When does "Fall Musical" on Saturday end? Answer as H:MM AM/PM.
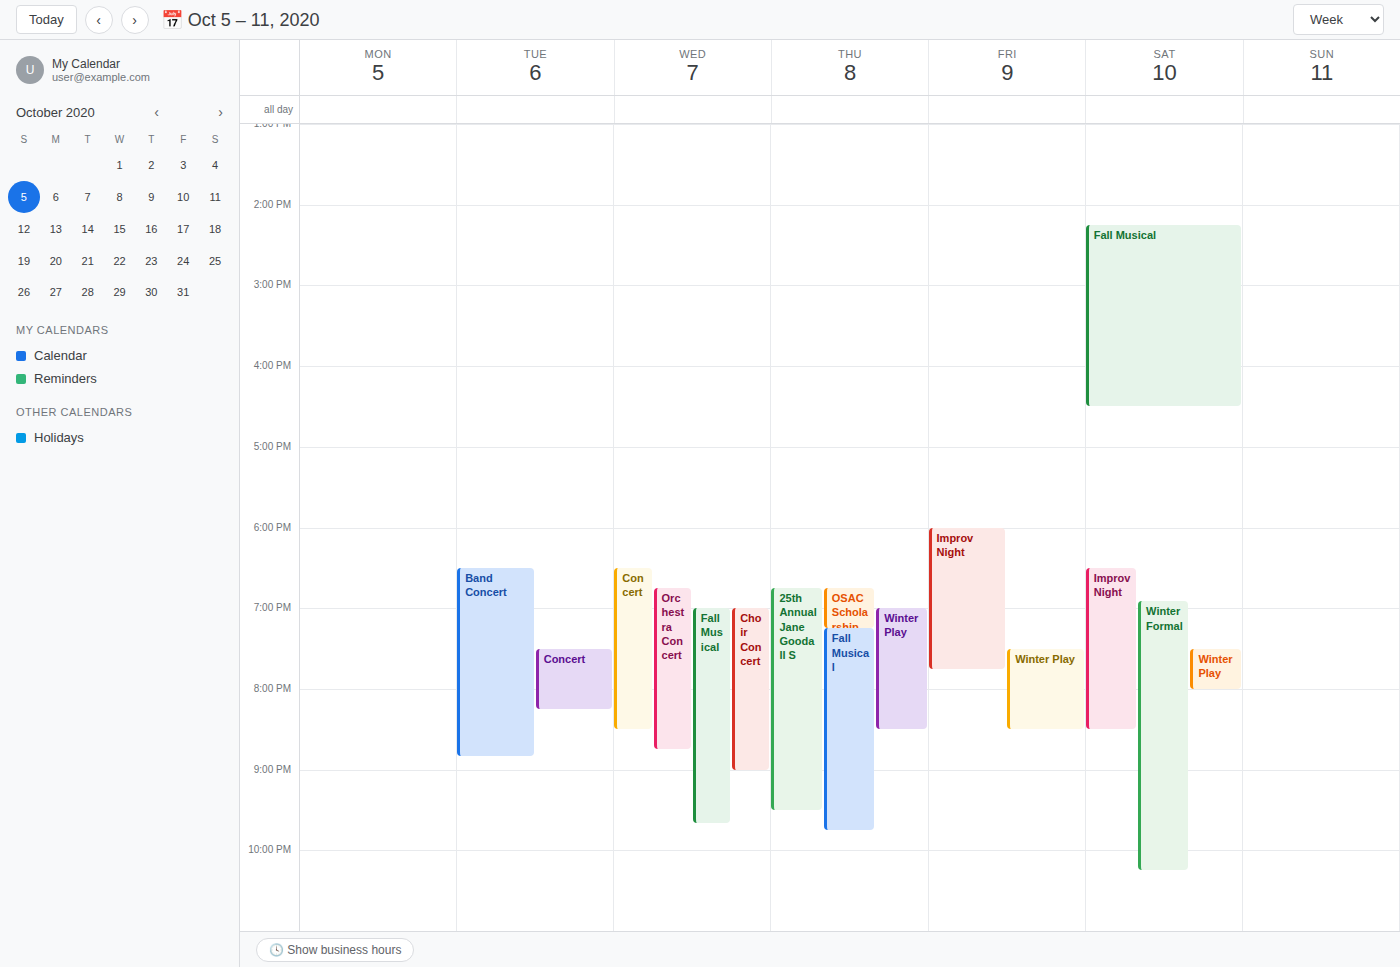
4:30 PM